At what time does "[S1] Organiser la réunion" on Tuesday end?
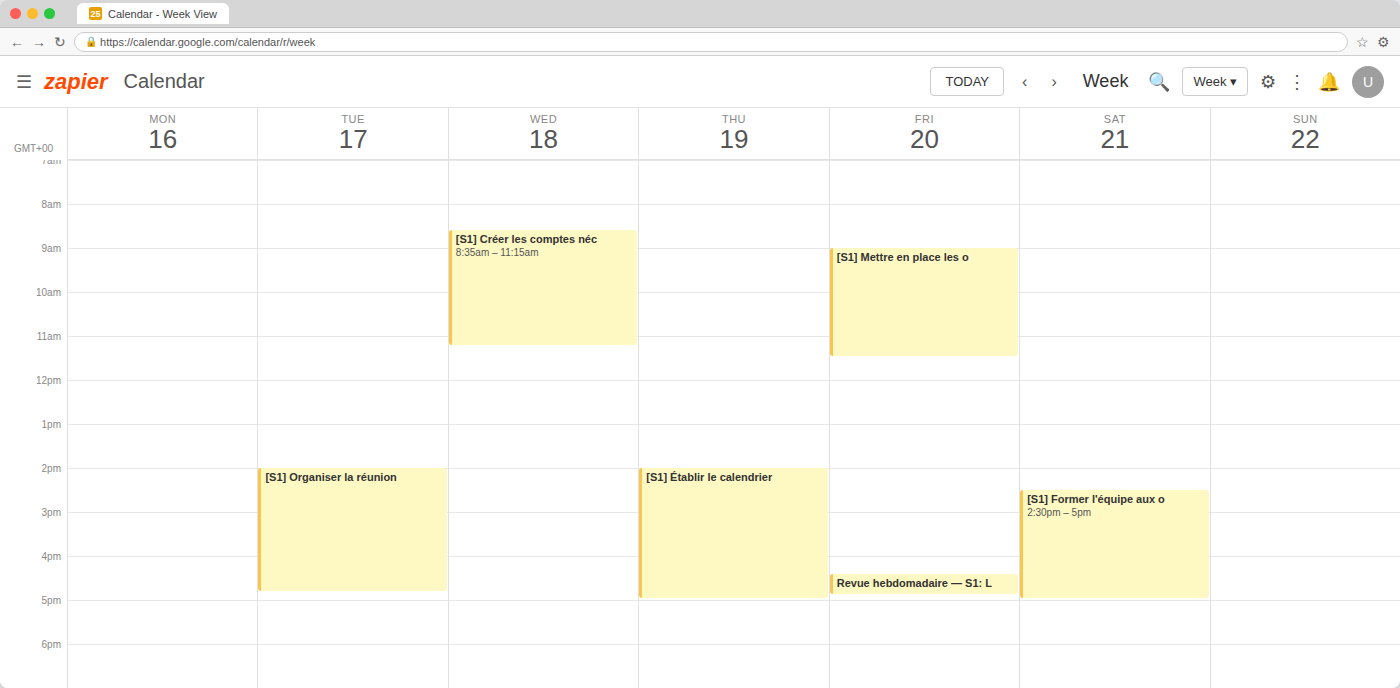
4:50 PM